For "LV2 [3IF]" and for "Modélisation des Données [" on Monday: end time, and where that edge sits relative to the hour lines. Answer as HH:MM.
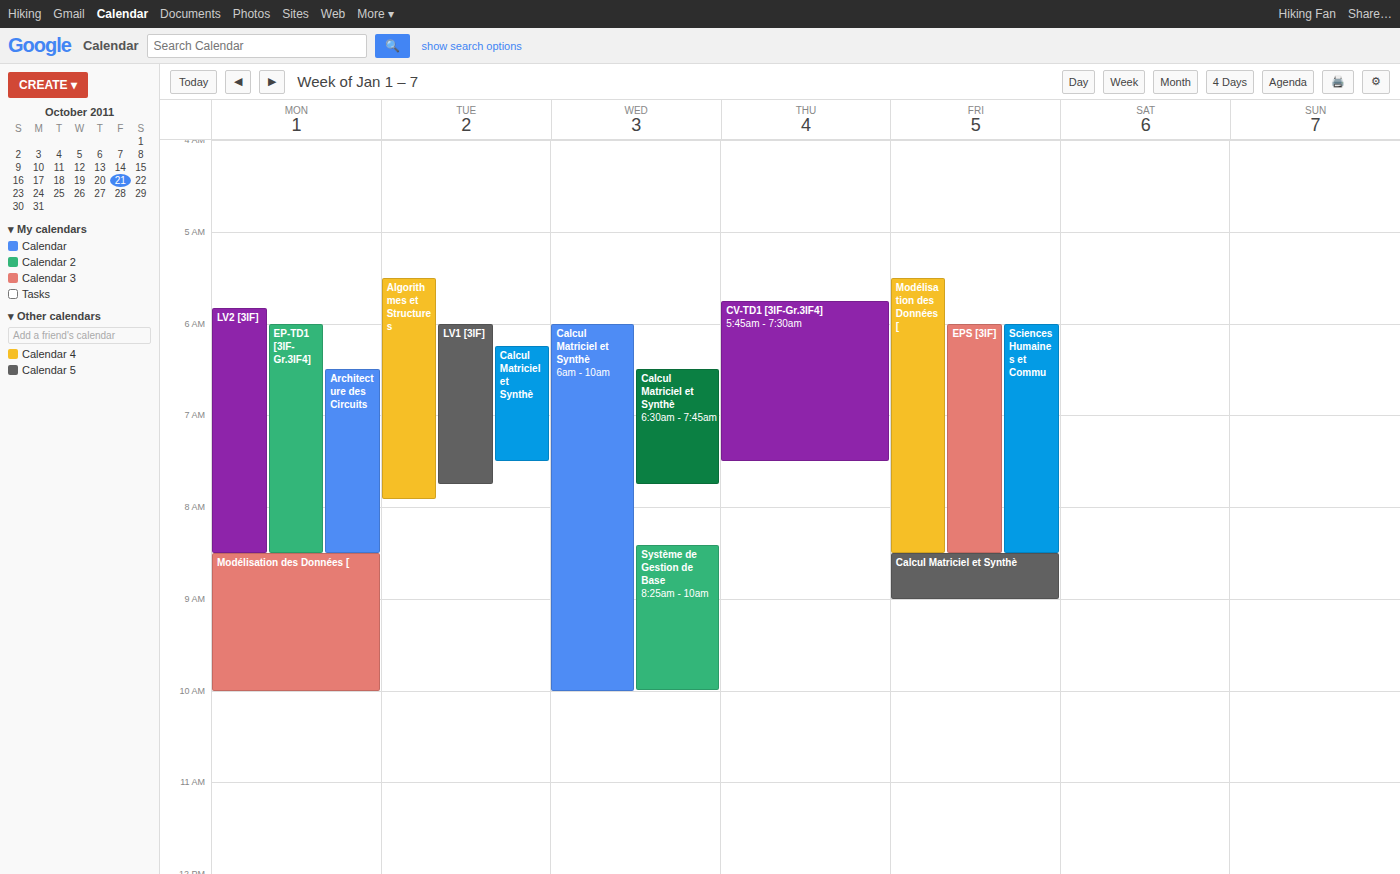
"LV2 [3IF]": 08:30, halfway between the 08:00 and 09:00 lines. "Modélisation des Données [": 10:00, exactly on the 10:00 line.